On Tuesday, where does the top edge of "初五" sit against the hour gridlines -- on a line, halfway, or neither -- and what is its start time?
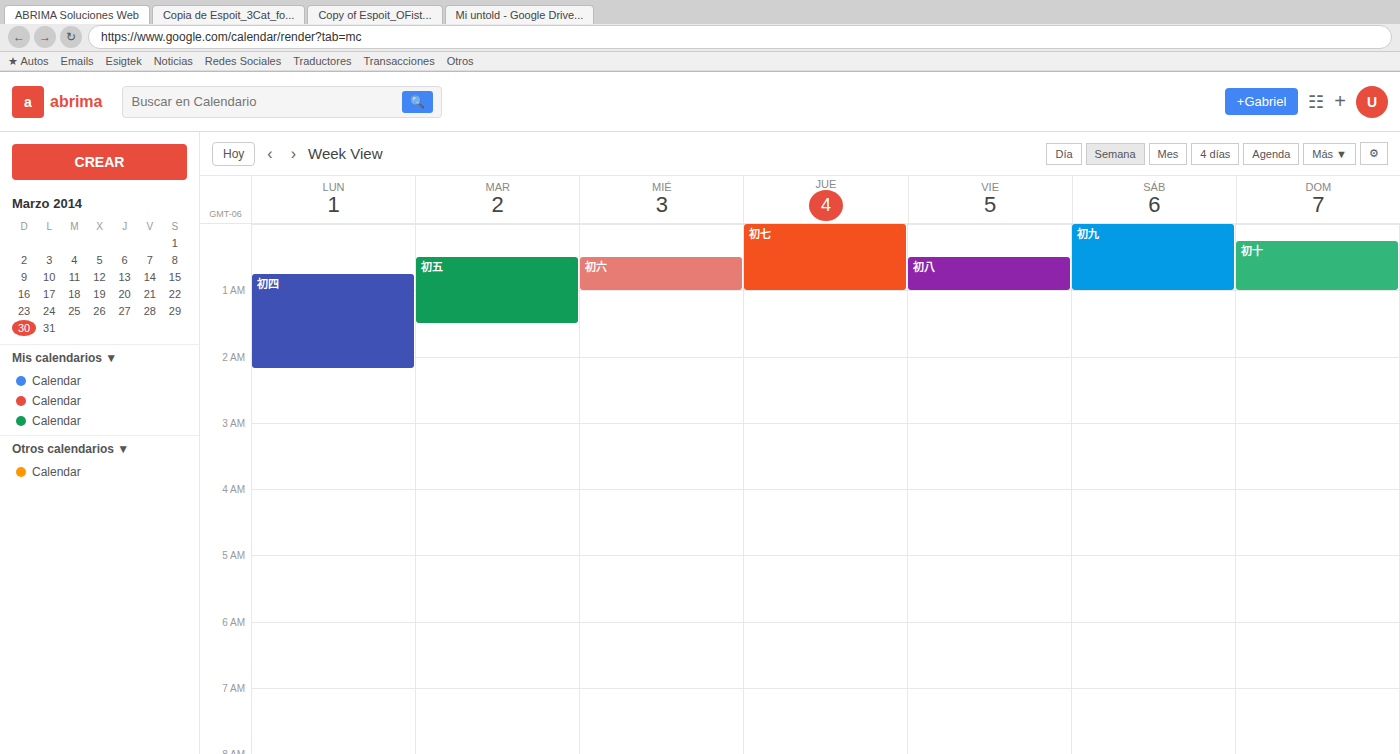
00:30 -- halfway between the 00:00 and 01:00 lines.